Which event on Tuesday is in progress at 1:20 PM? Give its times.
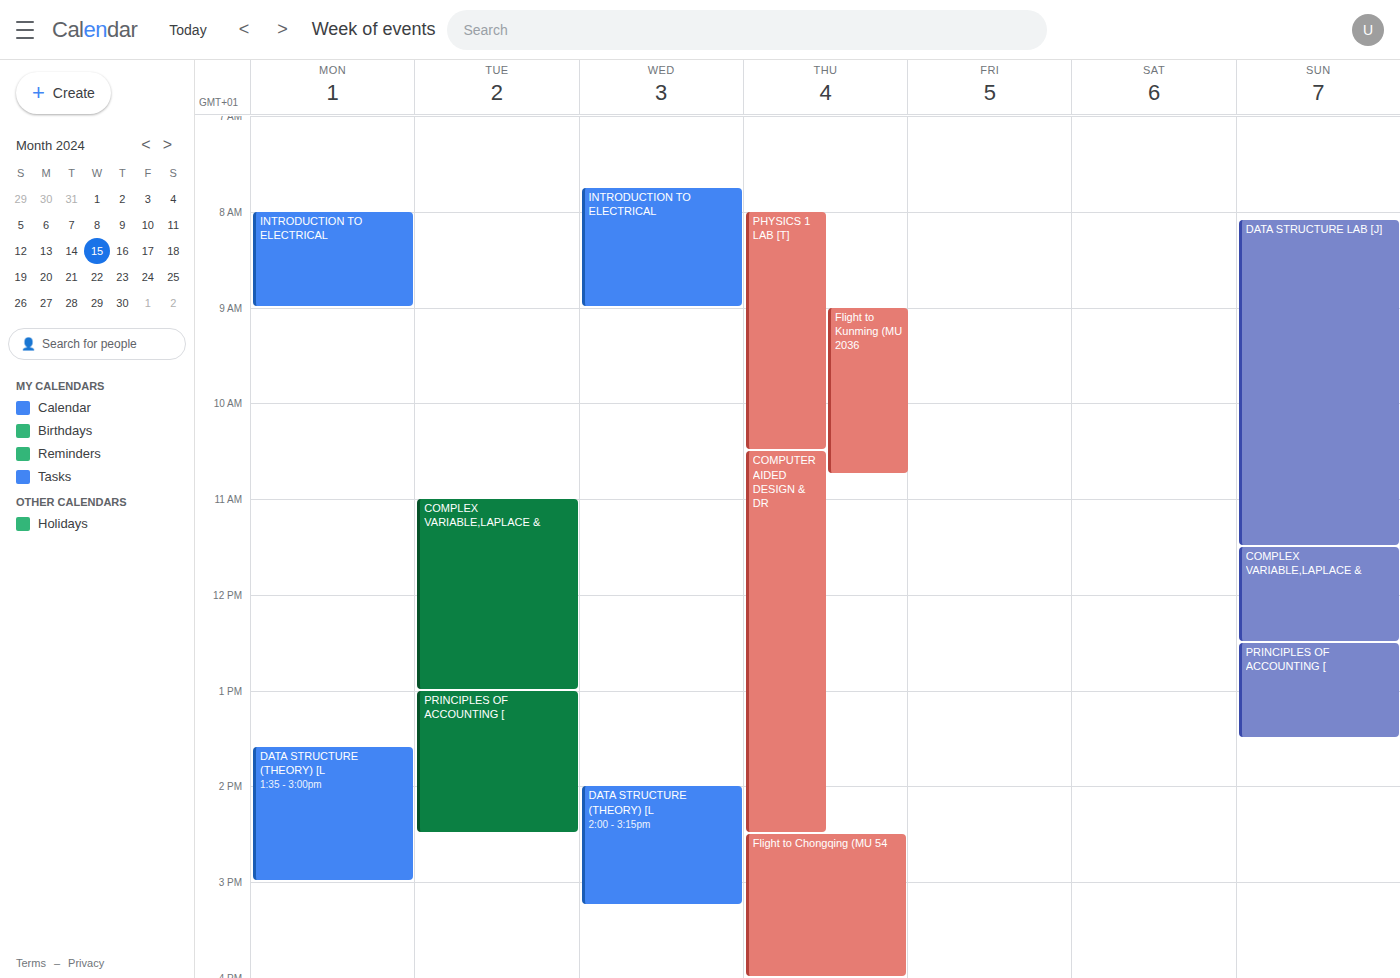
"PRINCIPLES OF ACCOUNTING [", 1:00 PM to 2:30 PM